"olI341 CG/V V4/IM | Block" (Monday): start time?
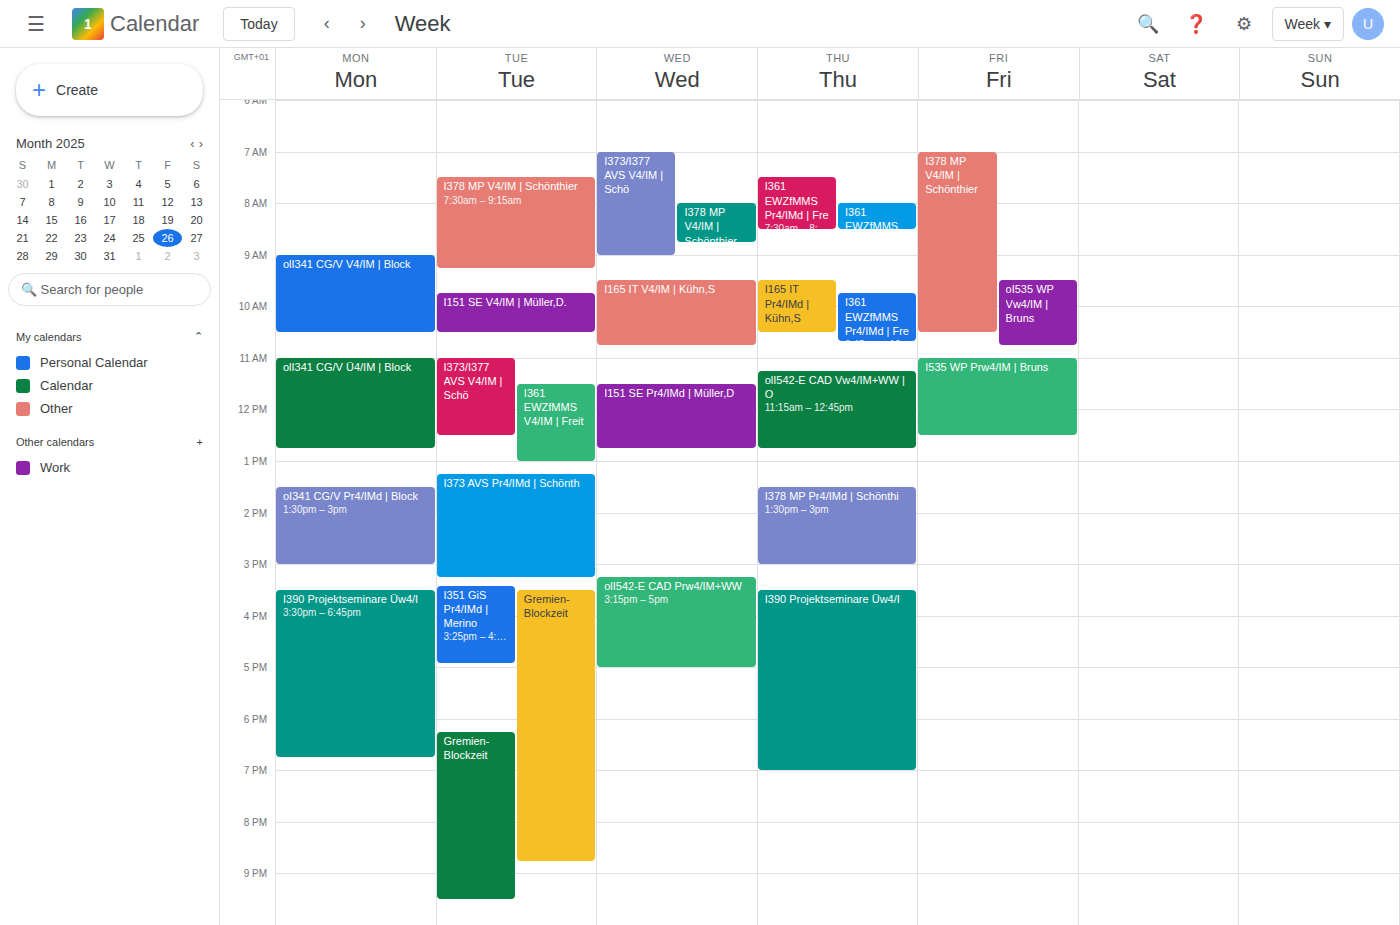
9:00 AM